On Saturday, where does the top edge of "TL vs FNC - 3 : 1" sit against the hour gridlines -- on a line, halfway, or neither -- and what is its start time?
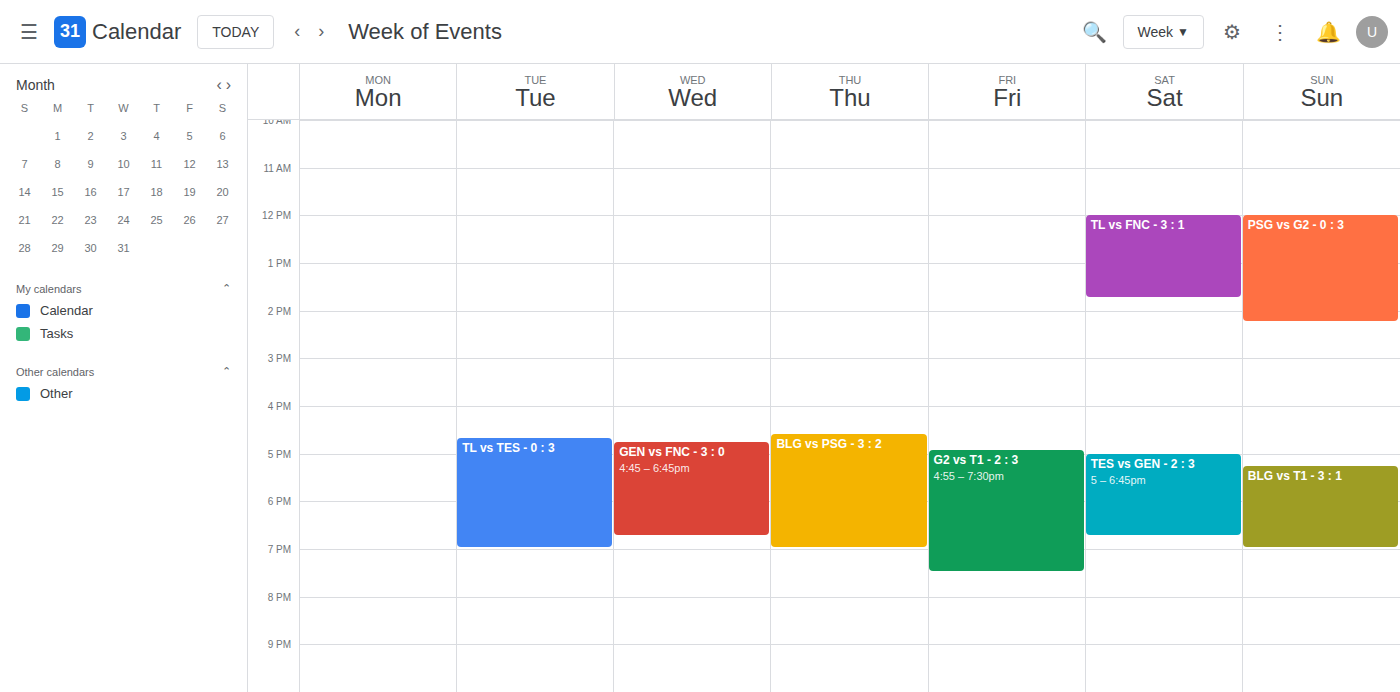
12:00 PM -- exactly on the 12 PM line.